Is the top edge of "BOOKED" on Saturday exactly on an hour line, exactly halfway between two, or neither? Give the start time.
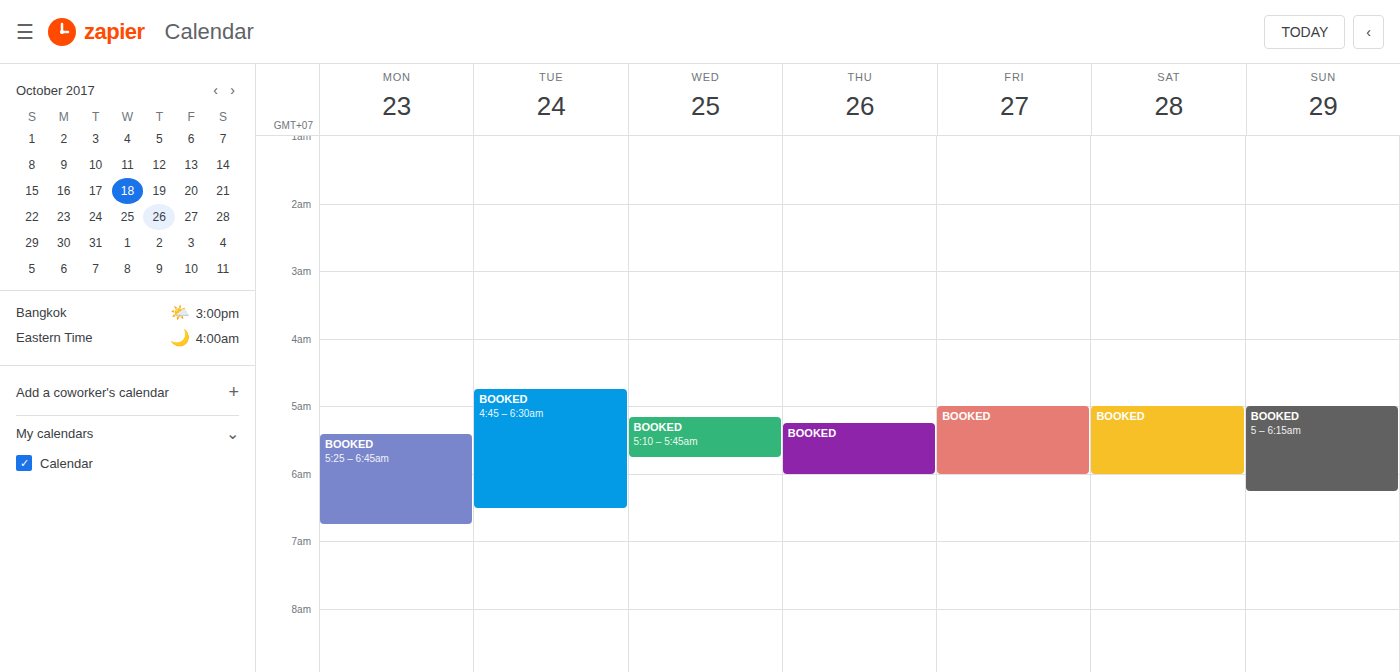
5:00 AM -- exactly on the 5 AM line.